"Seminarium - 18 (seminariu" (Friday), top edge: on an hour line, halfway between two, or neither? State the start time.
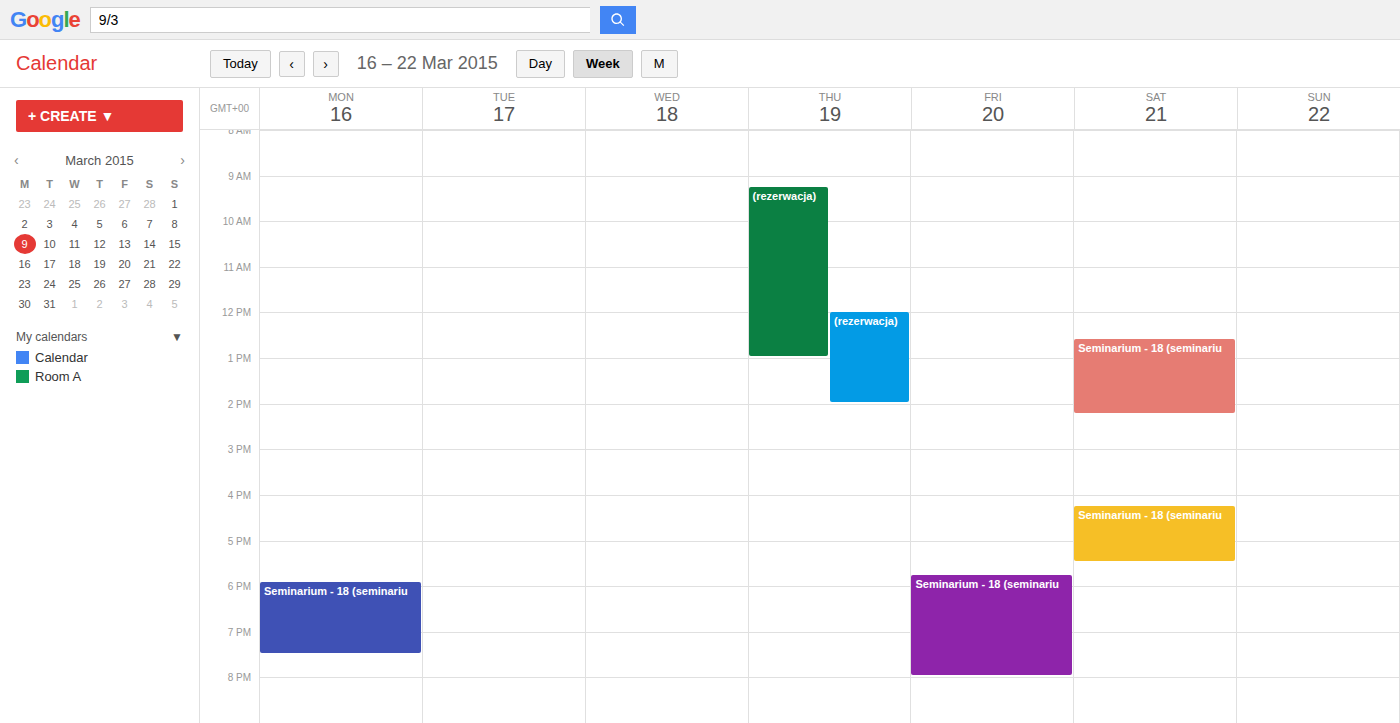
5:45 PM -- neither: three quarters of the way from the 5 PM line to the 6 PM line.